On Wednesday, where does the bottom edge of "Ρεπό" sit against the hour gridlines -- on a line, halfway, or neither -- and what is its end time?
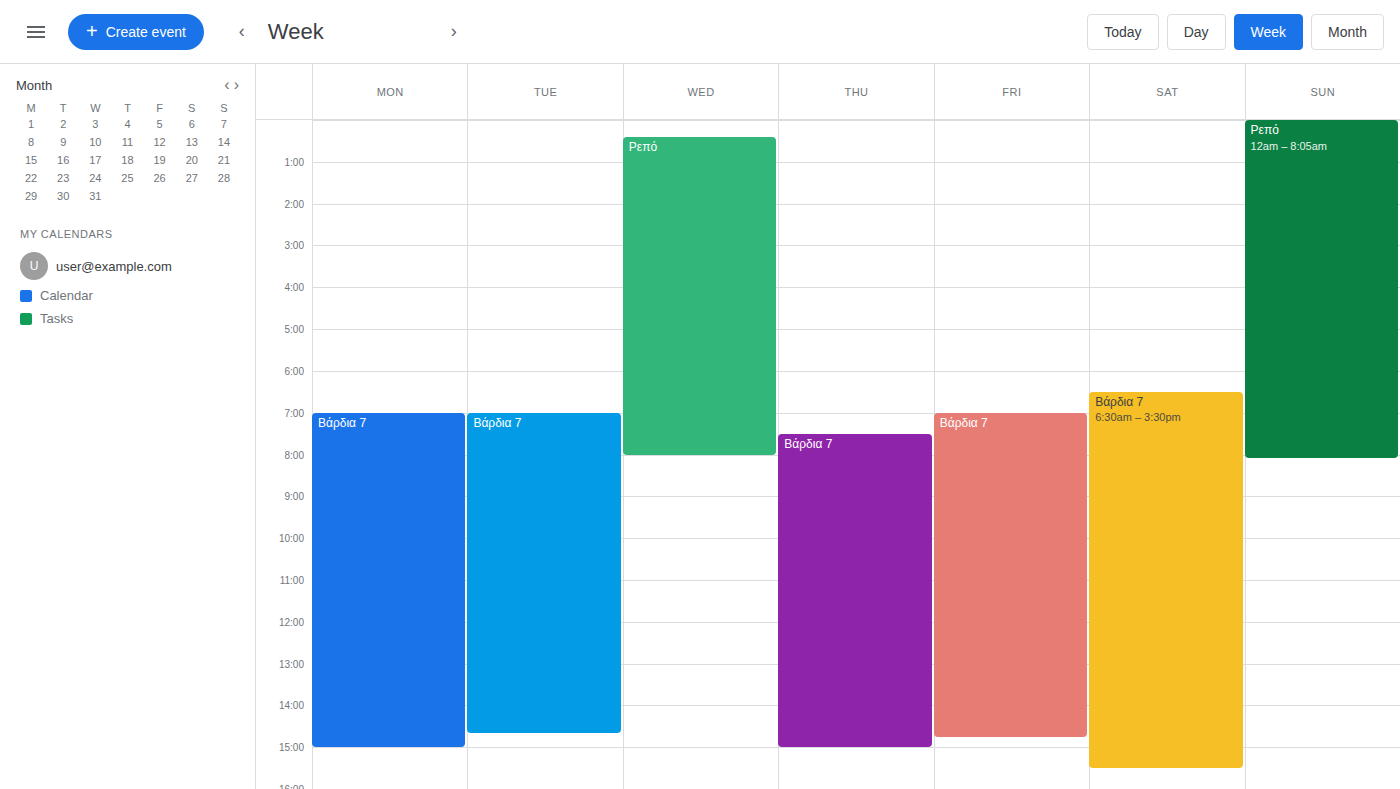
8:00 AM -- exactly on the 8 AM line.